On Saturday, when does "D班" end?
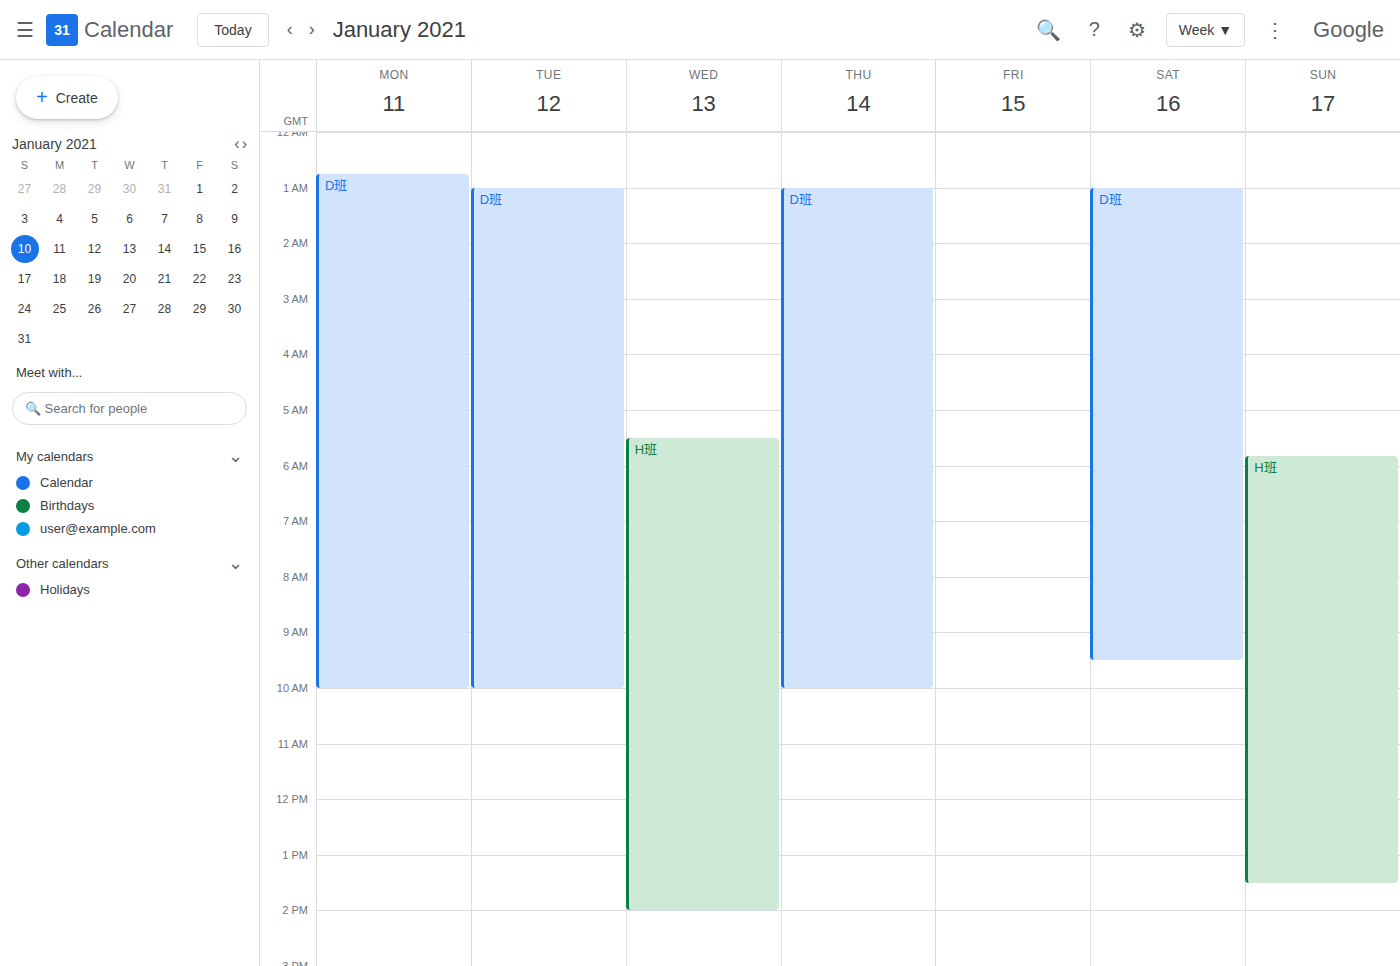
9:30 AM